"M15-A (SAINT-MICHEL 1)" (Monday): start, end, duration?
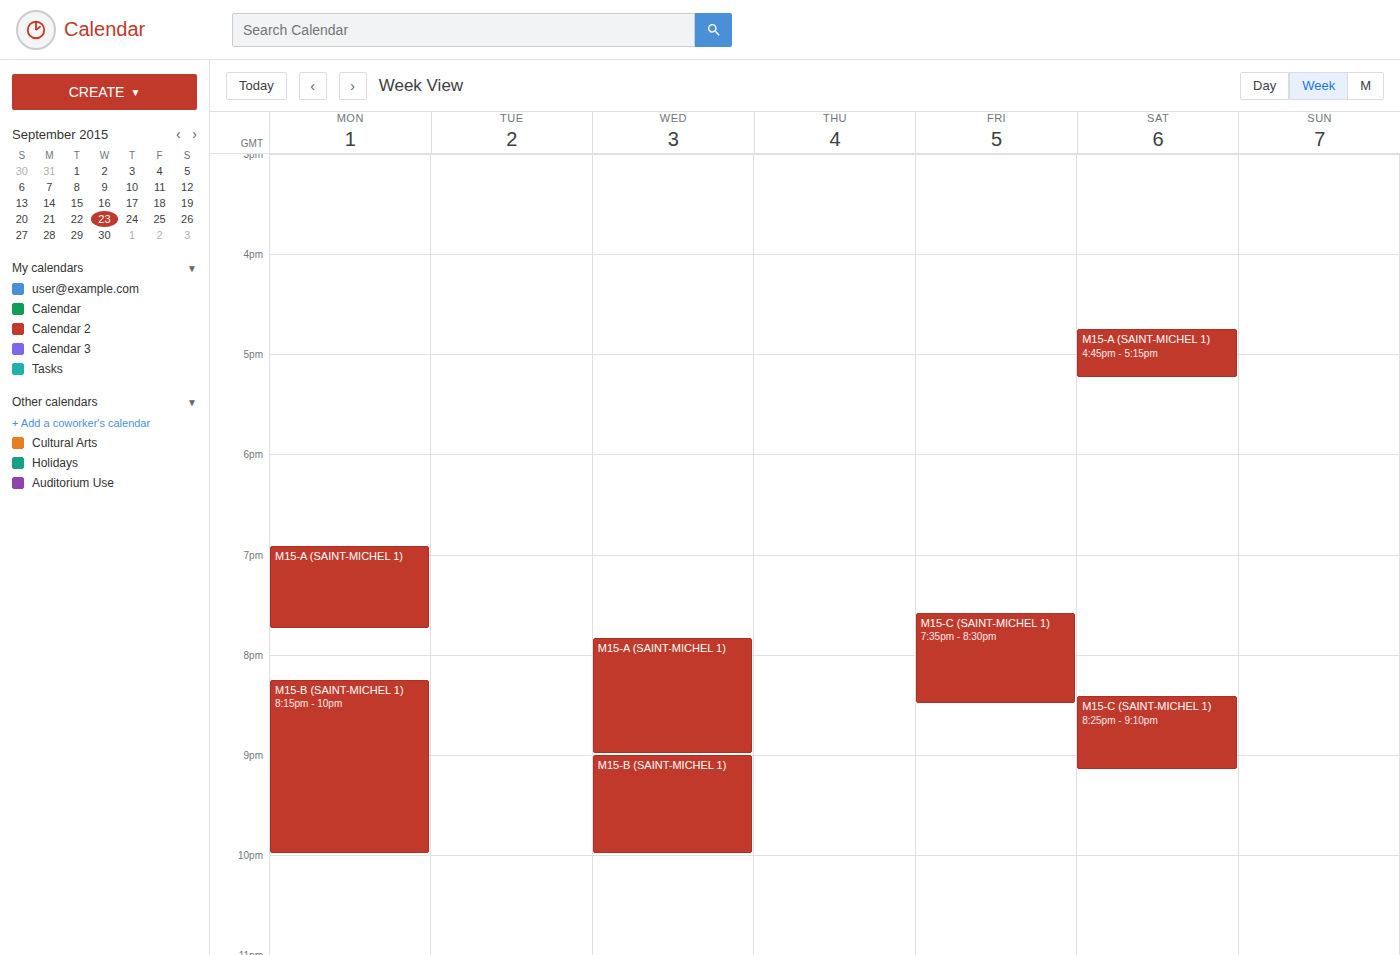
6:55 PM to 7:45 PM, 50 minutes